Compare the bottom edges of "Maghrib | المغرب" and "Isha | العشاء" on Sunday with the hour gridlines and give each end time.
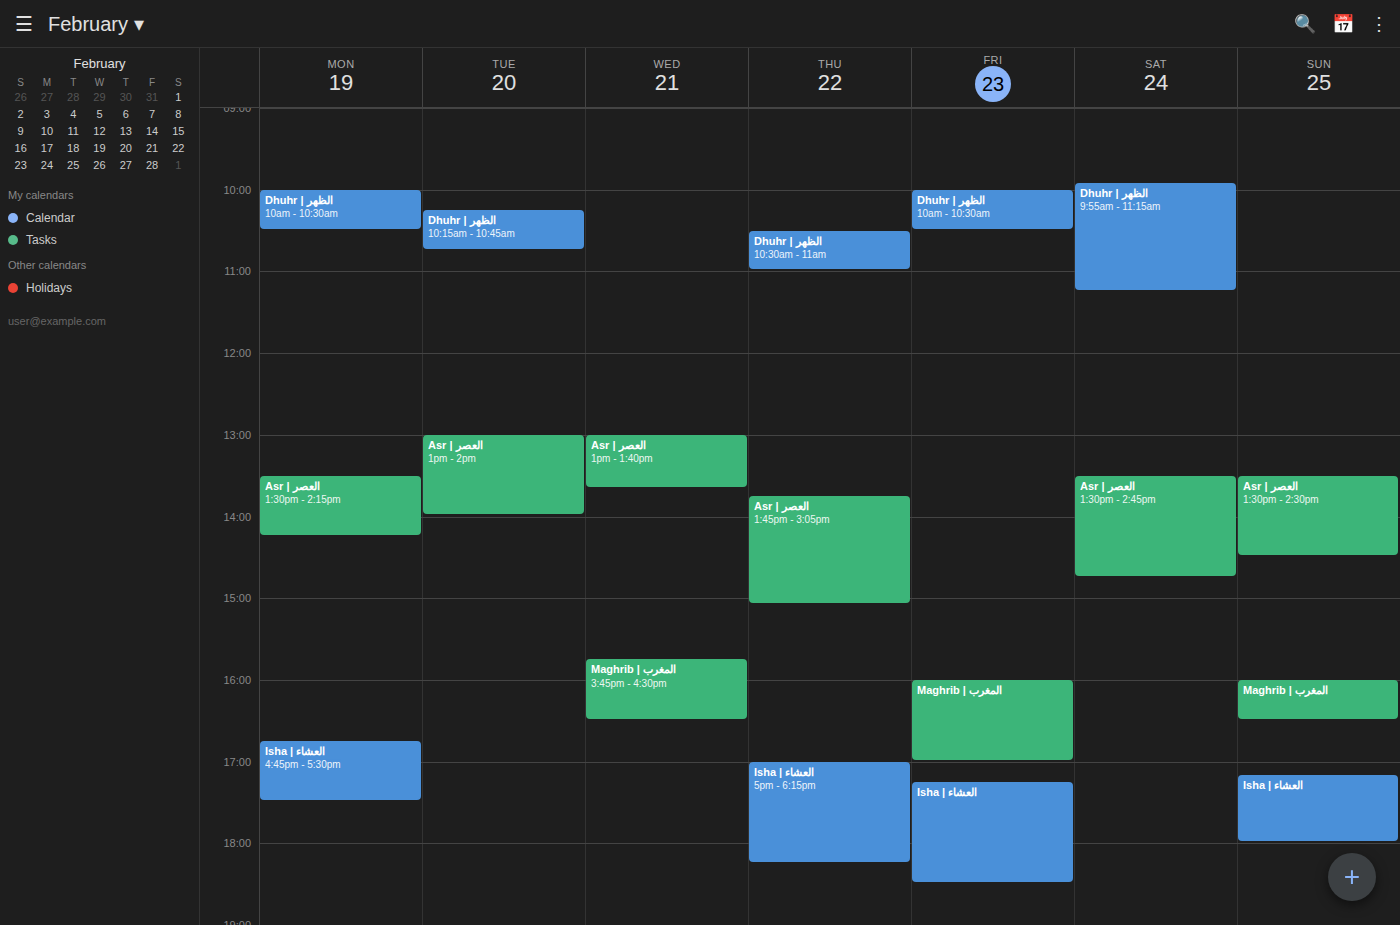
"Maghrib | المغرب": 4:30 PM, halfway between the 4 PM and 5 PM lines. "Isha | العشاء": 6:00 PM, exactly on the 6 PM line.